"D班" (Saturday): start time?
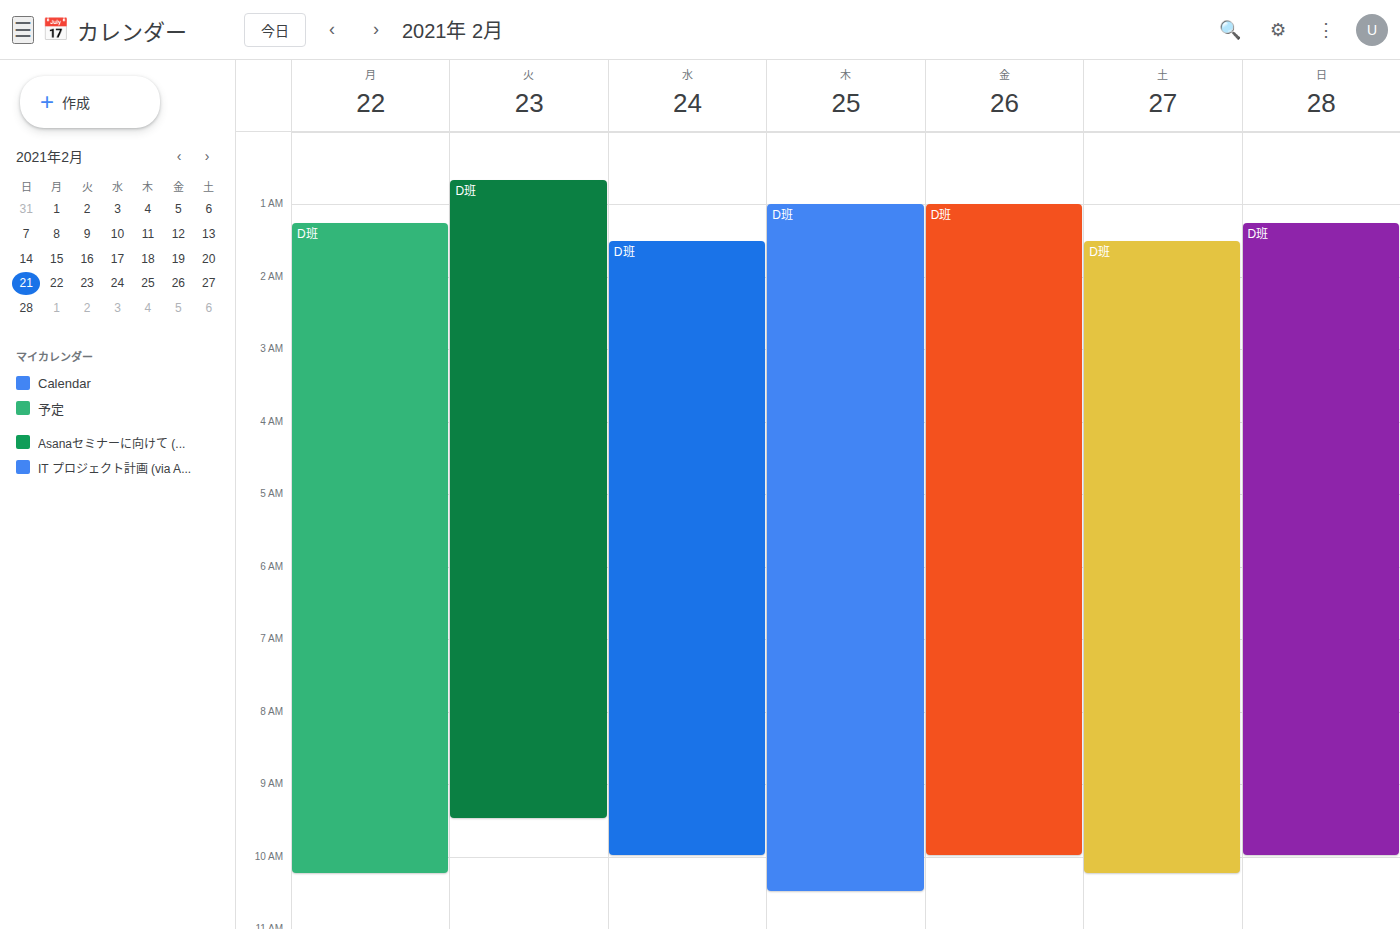
1:30 AM